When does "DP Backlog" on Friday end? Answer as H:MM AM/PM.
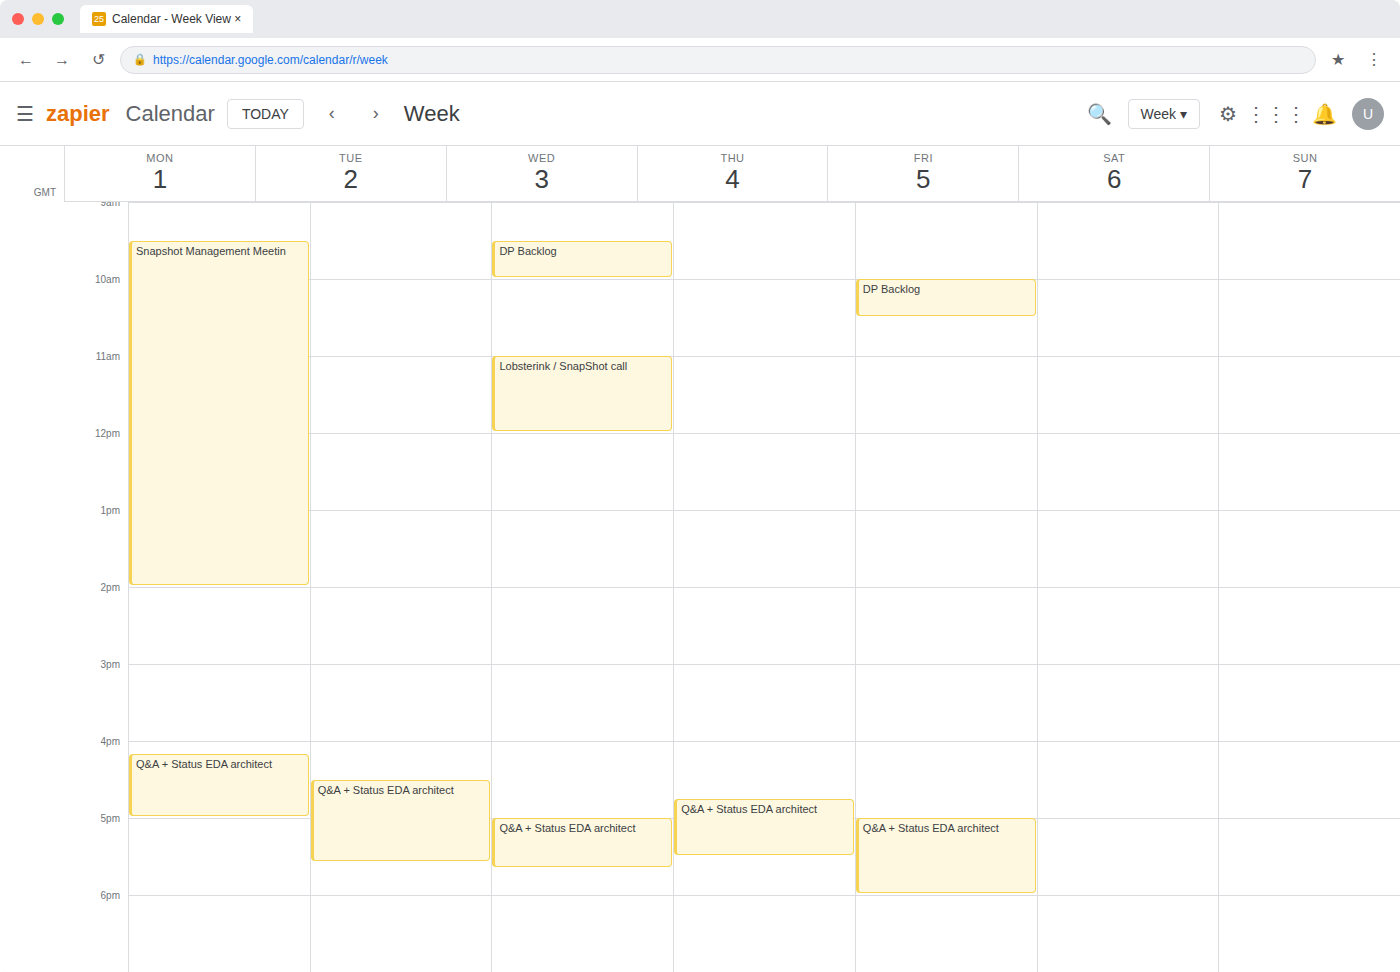
10:30 AM